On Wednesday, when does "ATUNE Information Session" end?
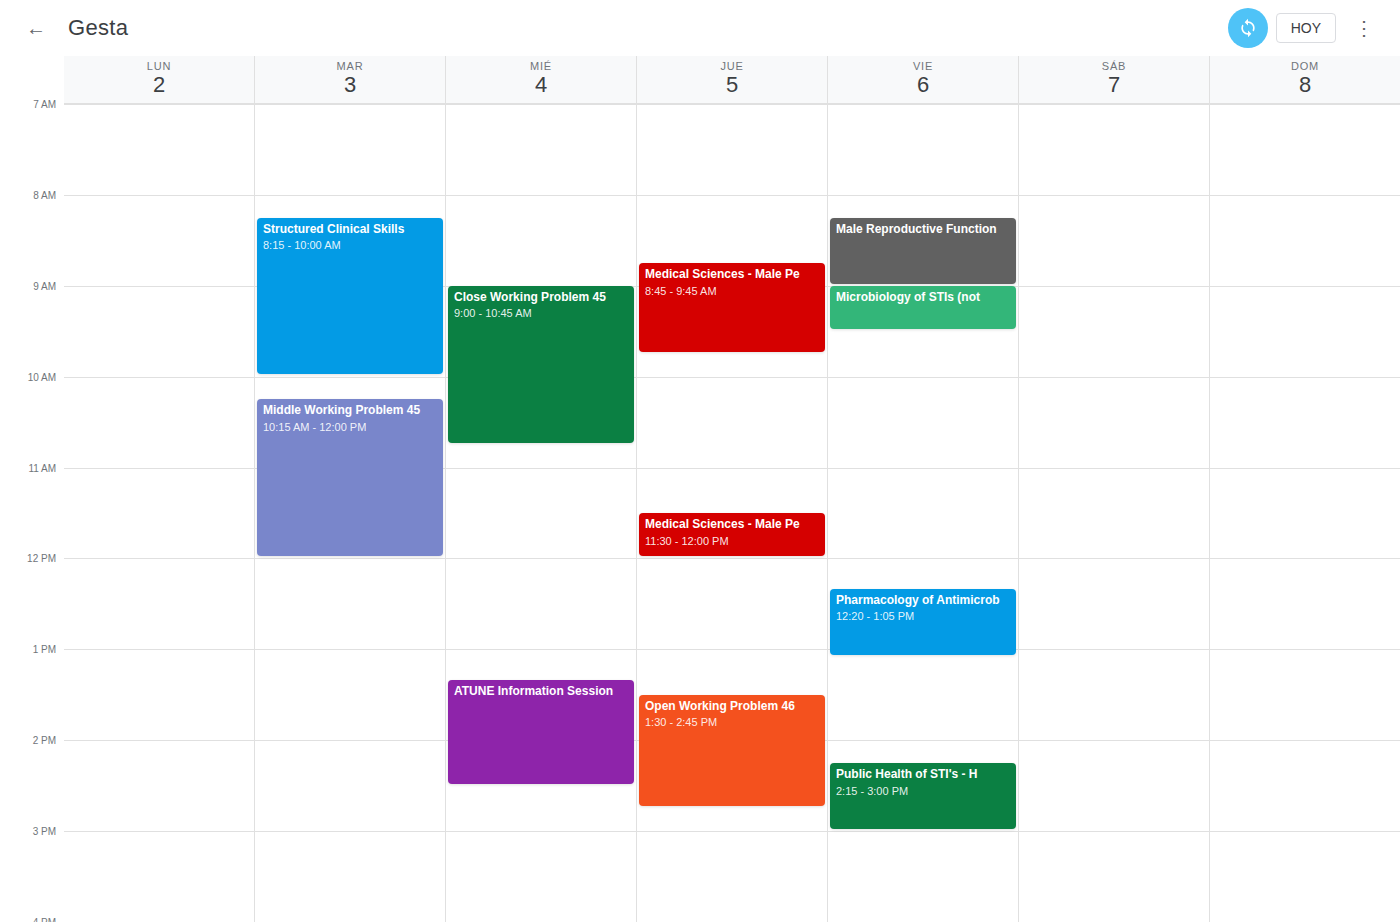
14:30